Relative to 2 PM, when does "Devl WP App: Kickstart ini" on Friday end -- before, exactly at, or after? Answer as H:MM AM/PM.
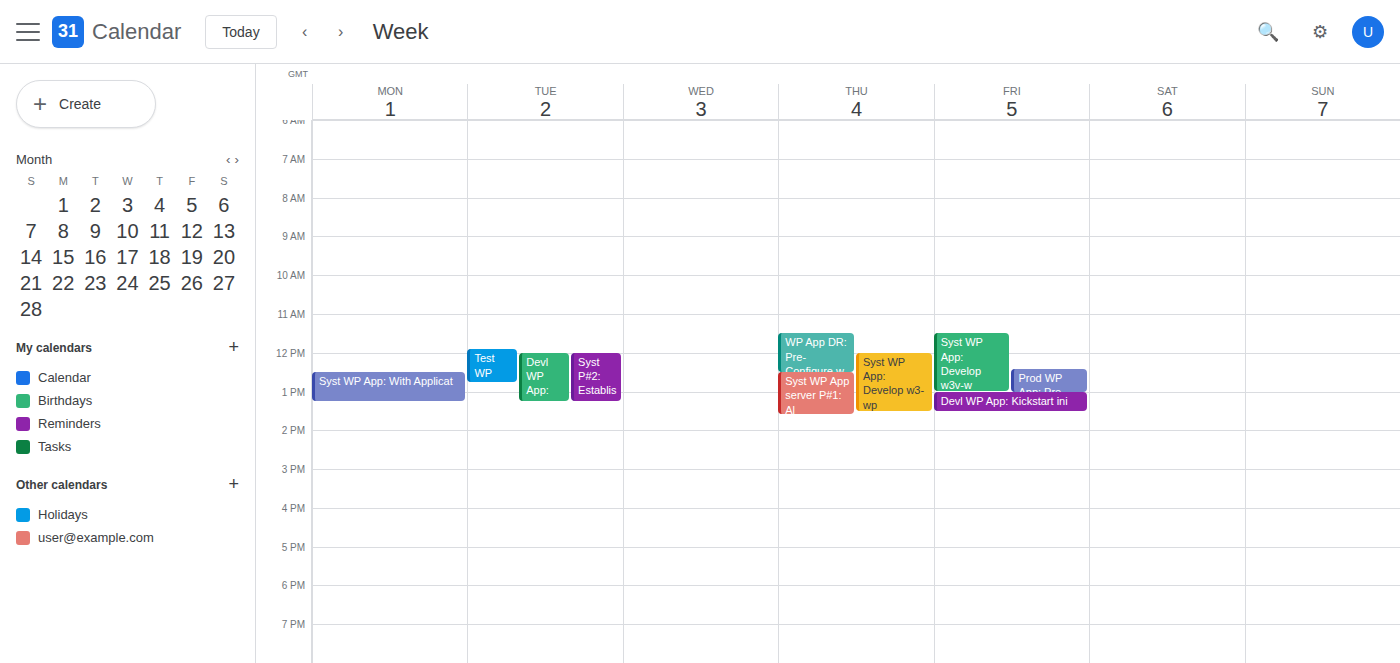
1:30 PM -- before 2 PM, 30 minutes above the 2 PM line.